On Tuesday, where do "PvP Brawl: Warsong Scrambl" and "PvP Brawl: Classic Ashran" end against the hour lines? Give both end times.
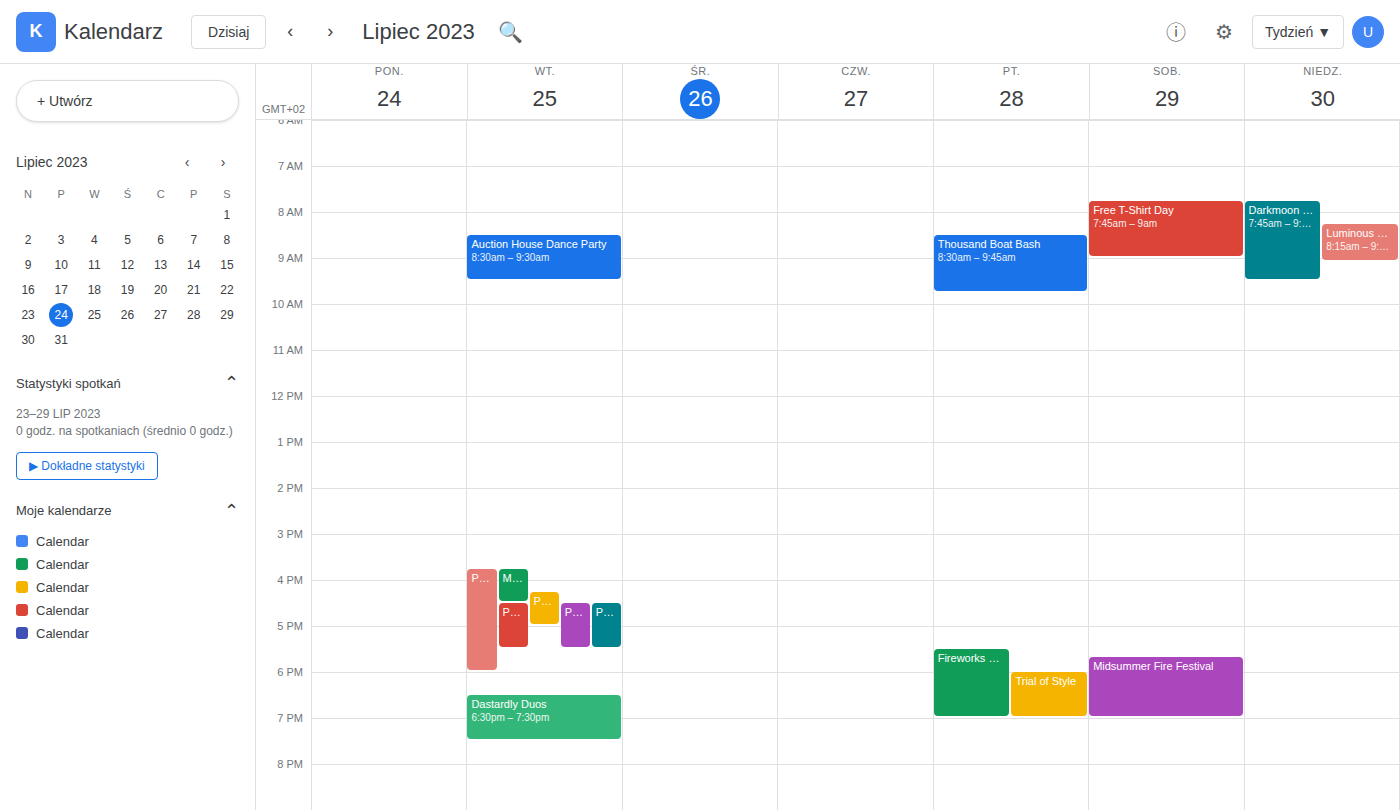
"PvP Brawl: Warsong Scrambl": 6:00 PM, exactly on the 6 PM line. "PvP Brawl: Classic Ashran": 5:00 PM, exactly on the 5 PM line.